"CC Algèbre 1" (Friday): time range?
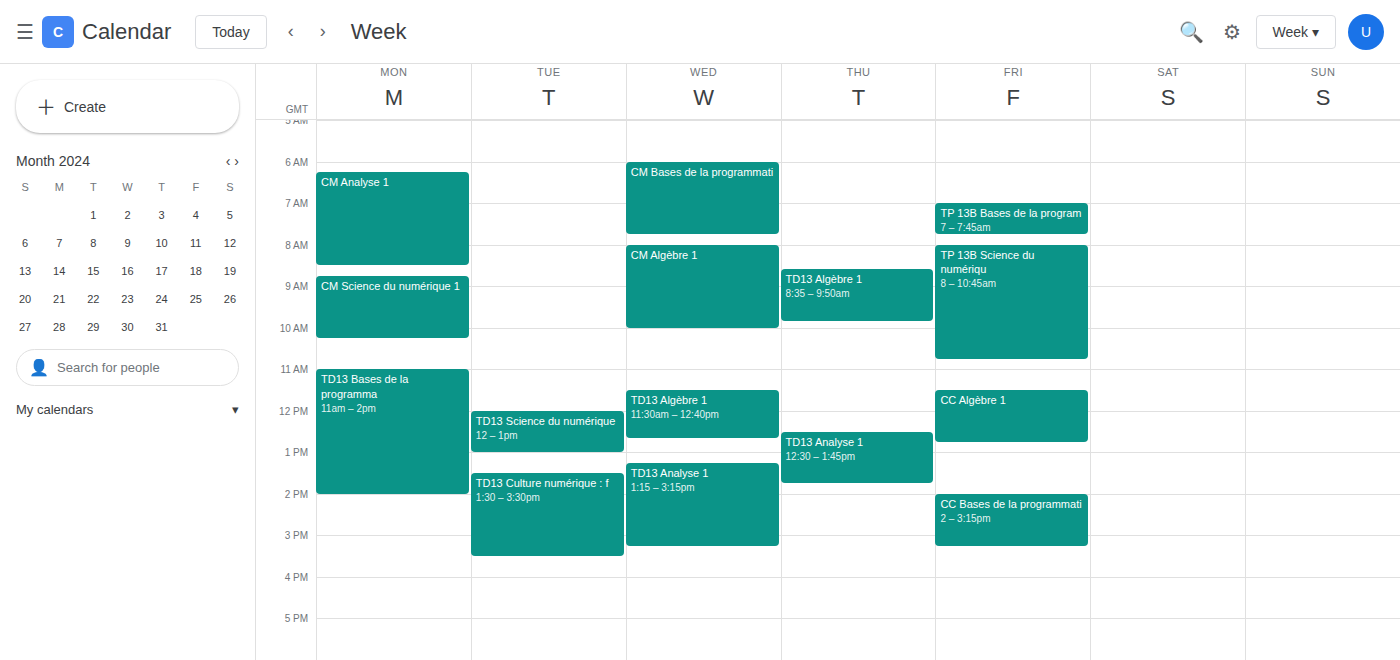
11:30 AM to 12:45 PM